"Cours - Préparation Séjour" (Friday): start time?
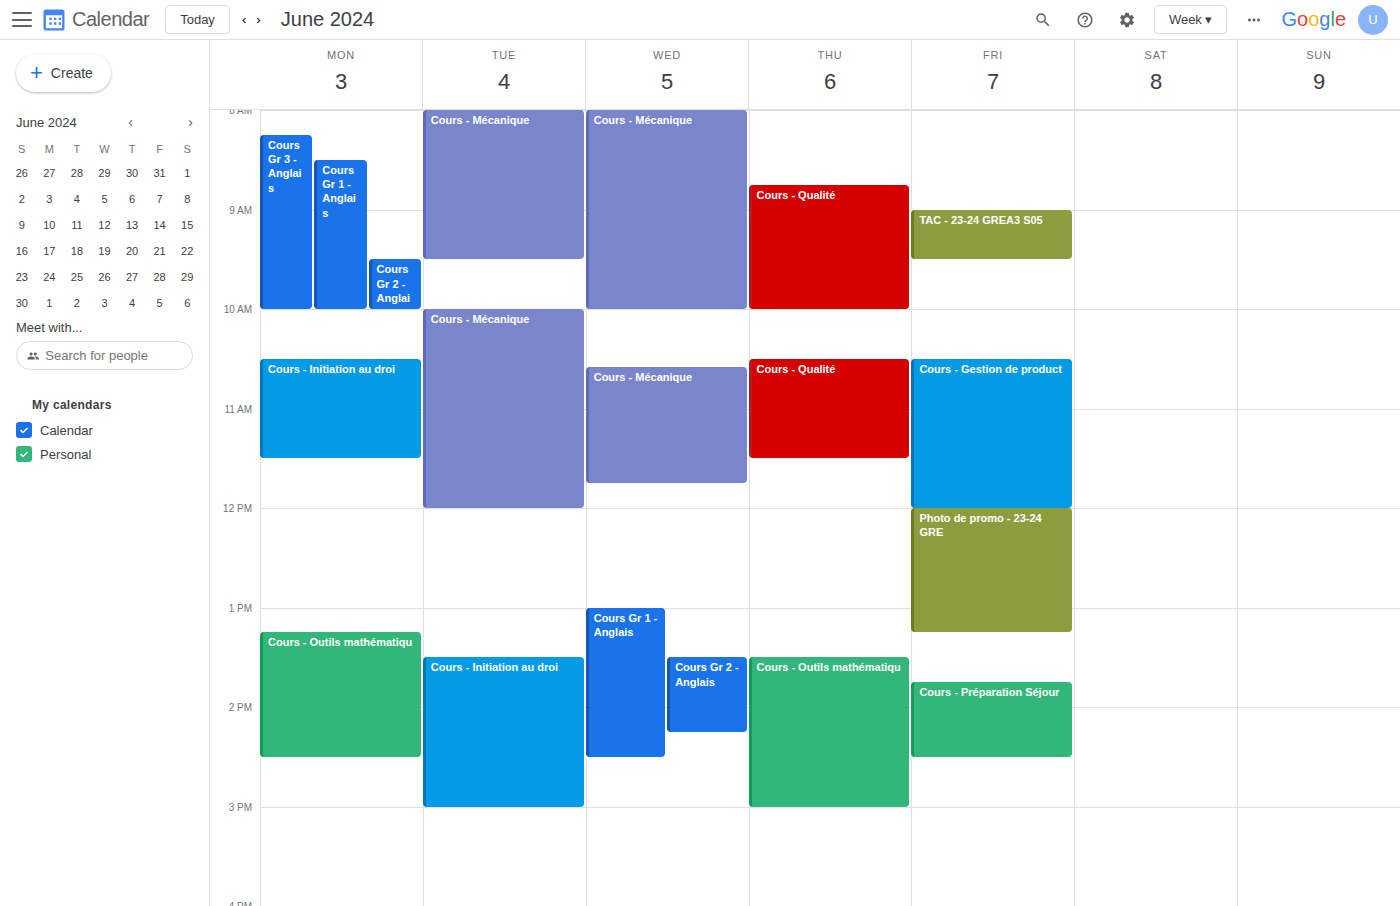
1:45 PM